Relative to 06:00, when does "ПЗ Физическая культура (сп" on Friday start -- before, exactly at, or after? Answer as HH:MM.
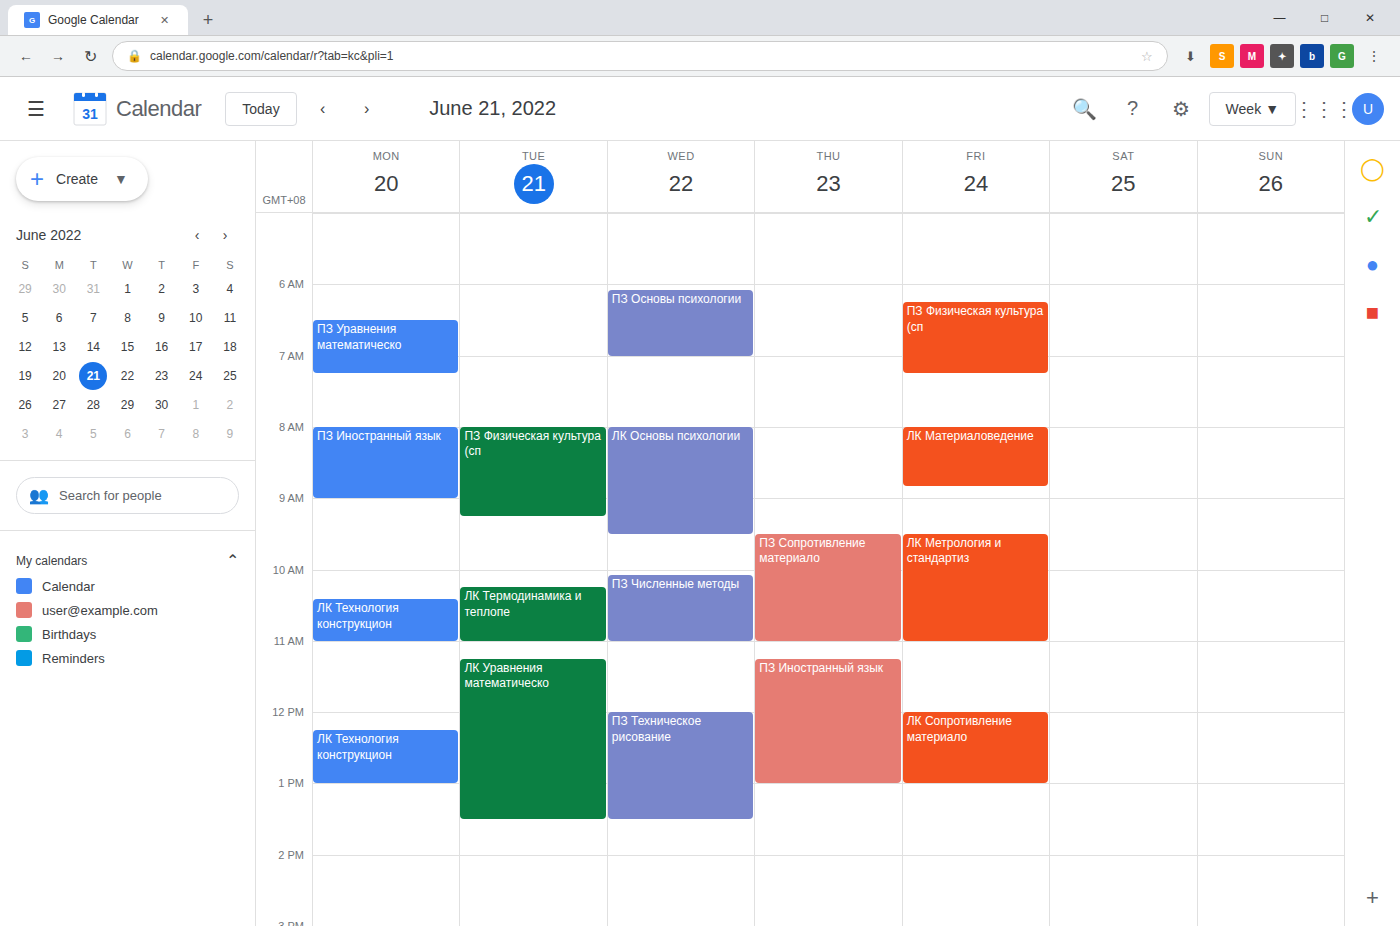
06:15 -- after 06:00, 15 minutes below the 06:00 line.